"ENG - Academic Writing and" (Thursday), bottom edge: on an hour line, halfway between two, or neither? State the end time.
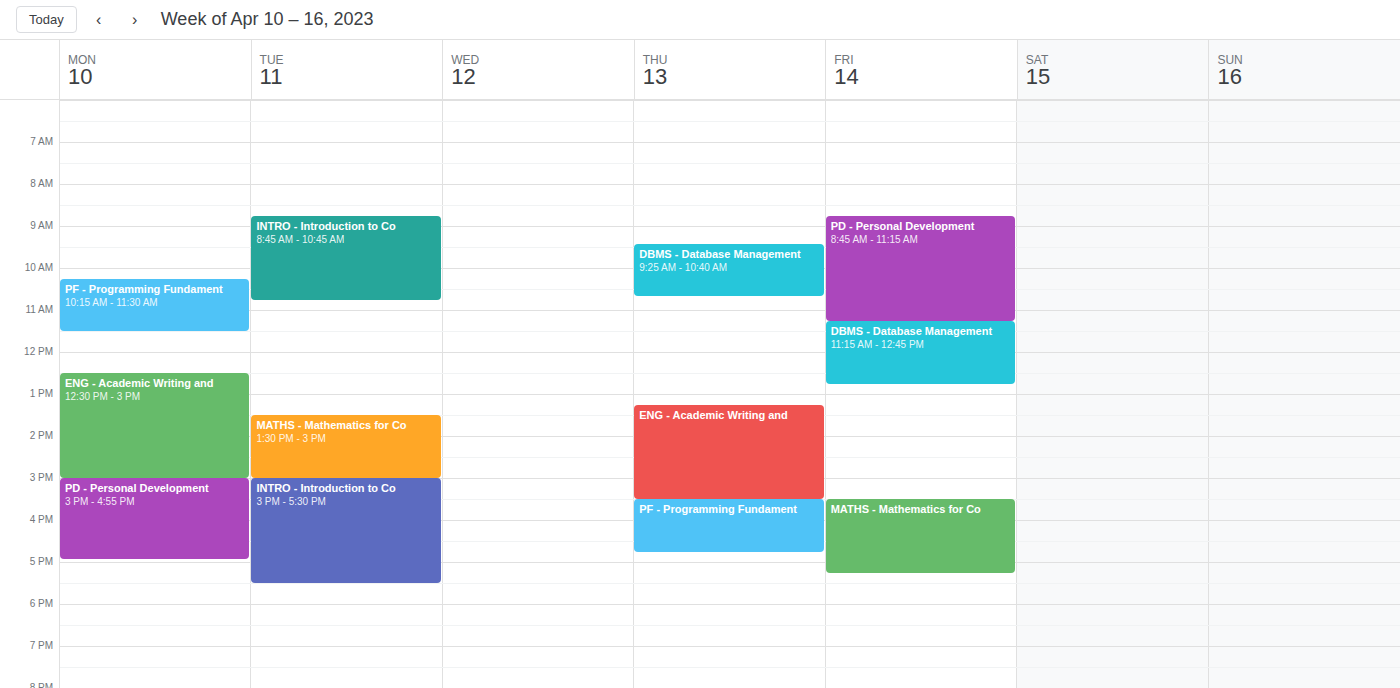
3:30 PM -- halfway between the 3 PM and 4 PM lines.